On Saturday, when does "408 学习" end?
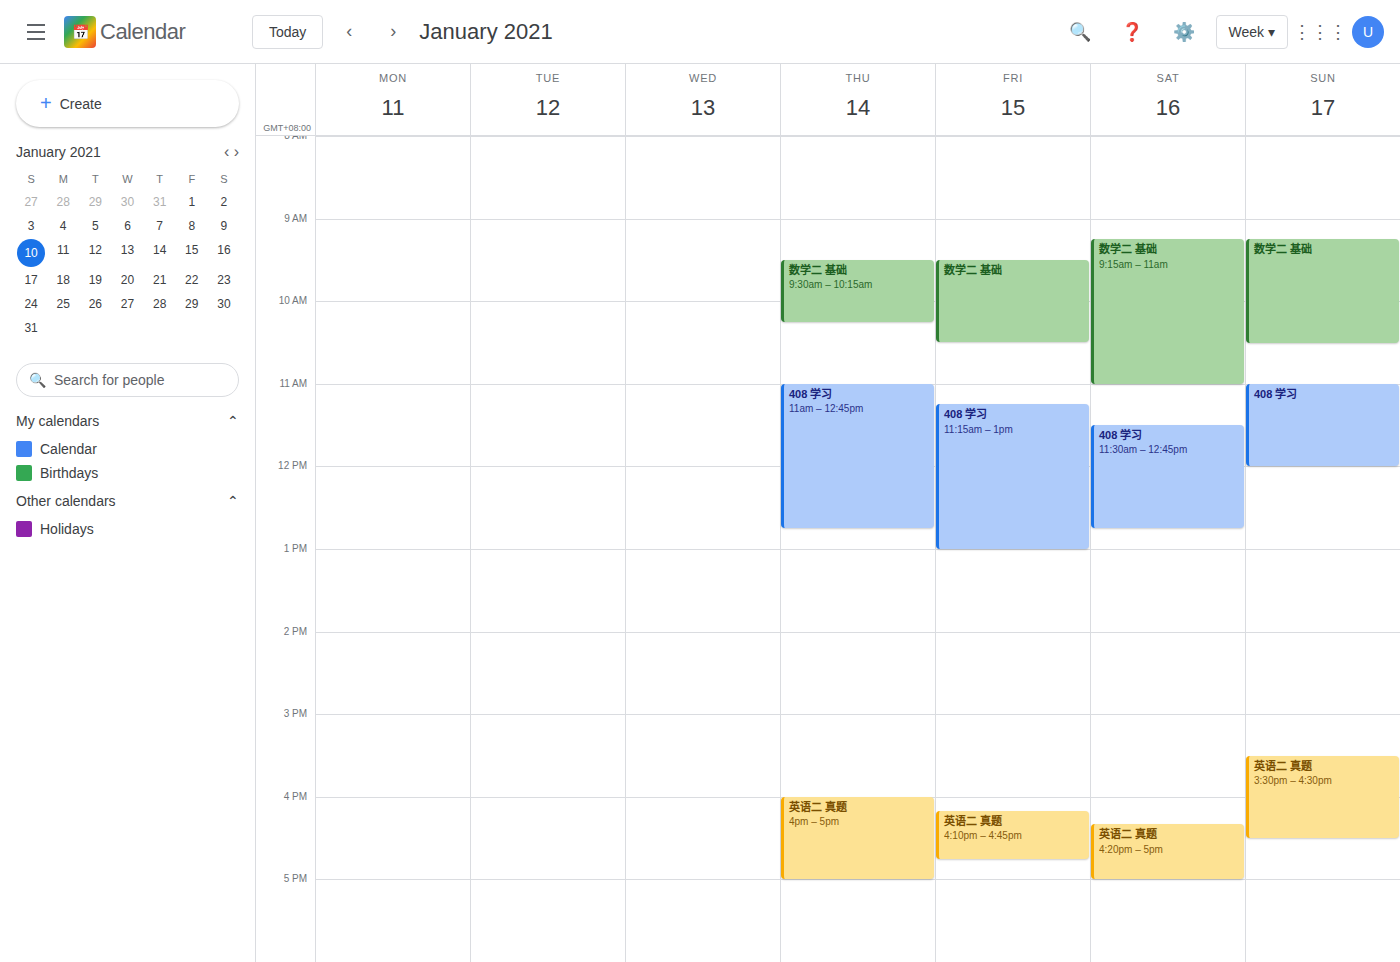
12:45